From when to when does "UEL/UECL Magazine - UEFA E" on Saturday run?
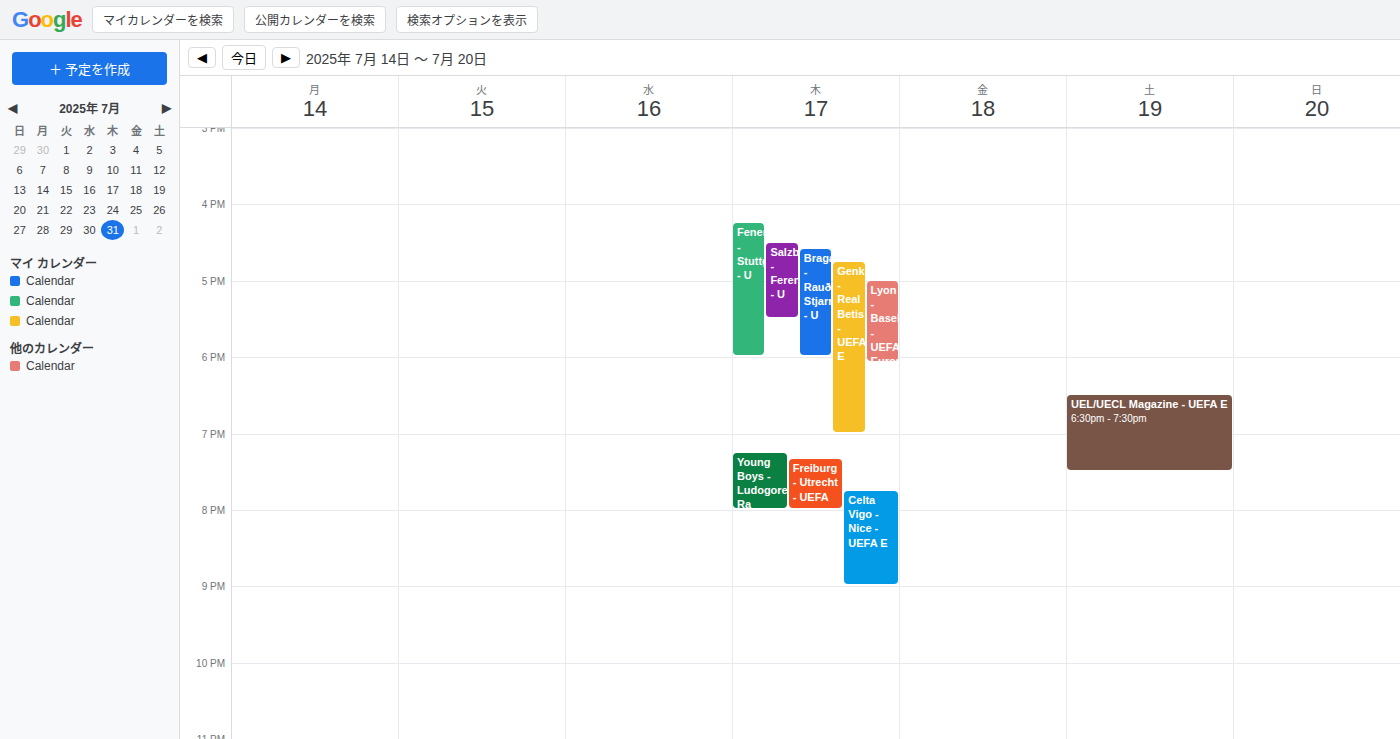
6:30 PM to 7:30 PM